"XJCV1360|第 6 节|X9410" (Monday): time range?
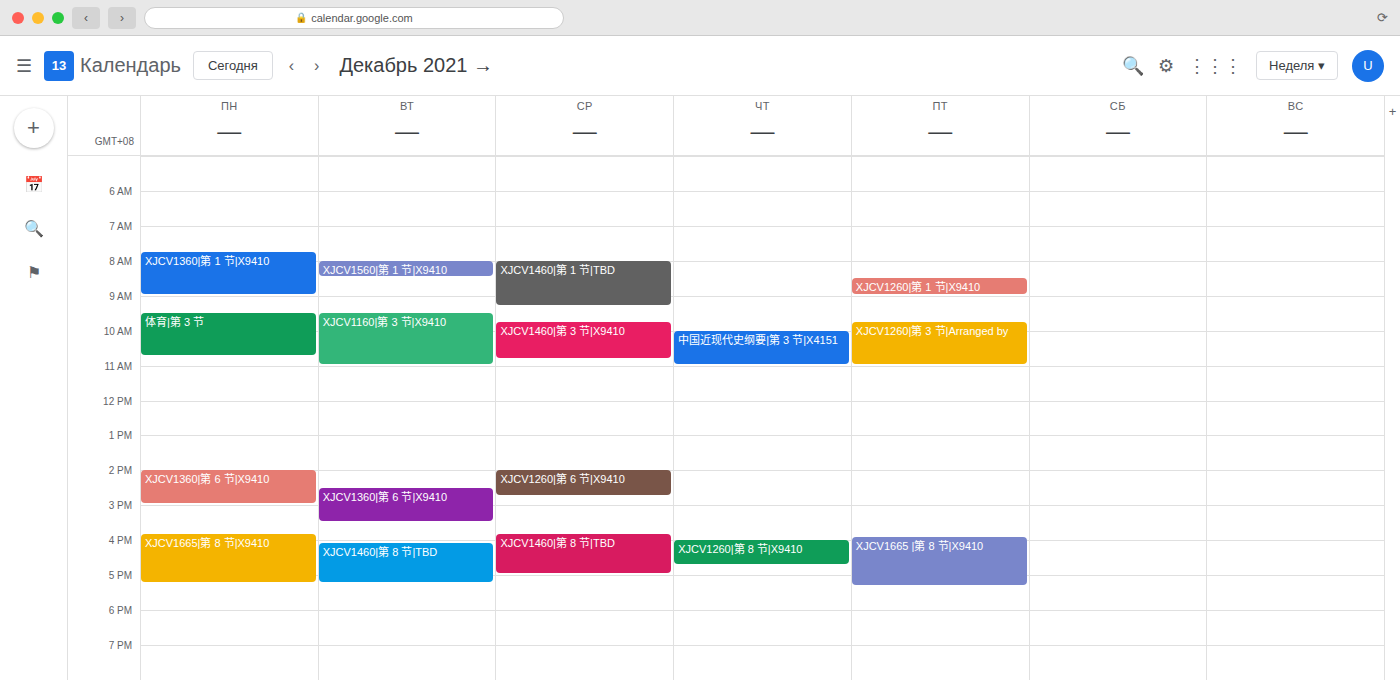
2:00 PM to 3:00 PM